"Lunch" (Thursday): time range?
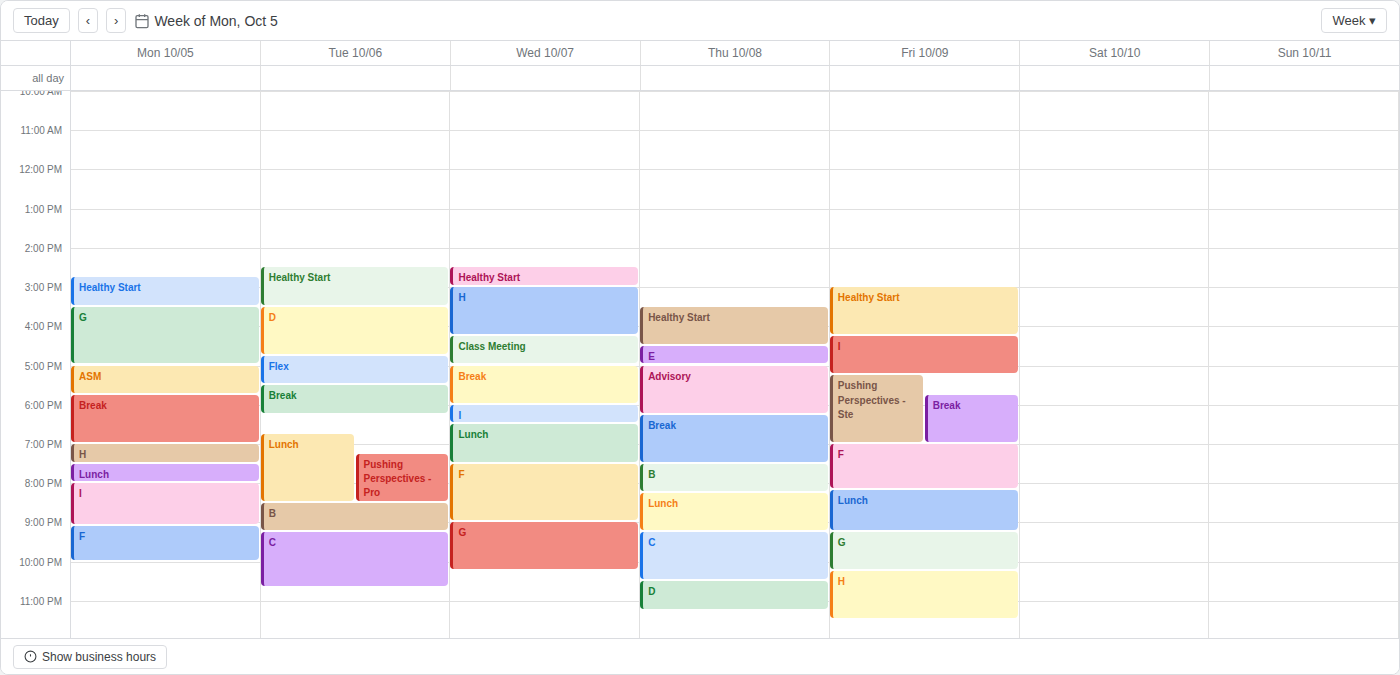
8:15 PM to 9:15 PM